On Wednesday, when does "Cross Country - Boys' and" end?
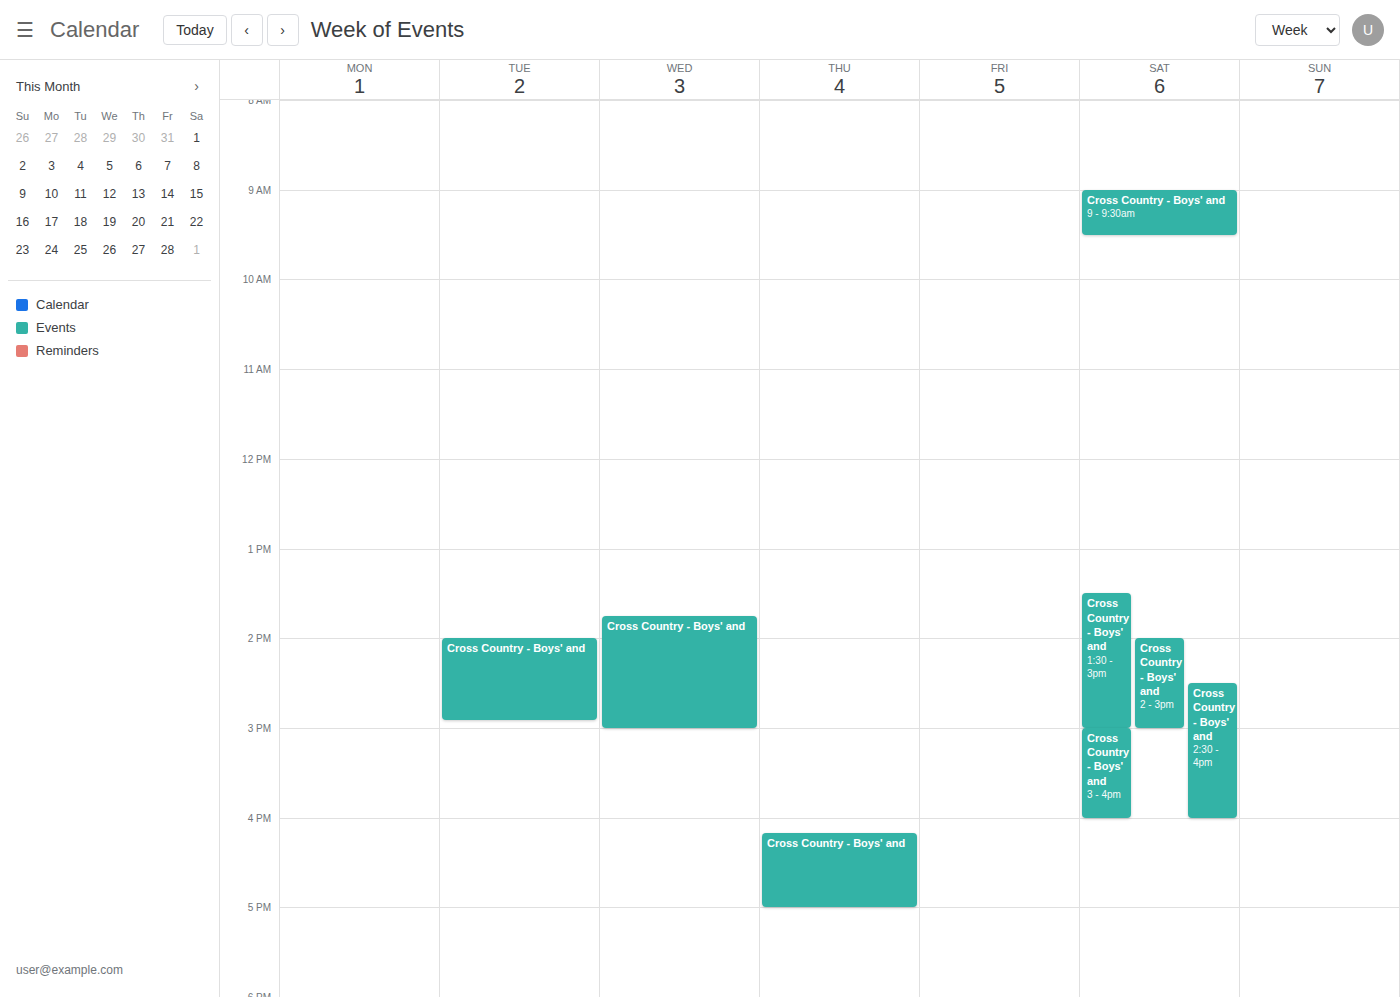
3:00 PM